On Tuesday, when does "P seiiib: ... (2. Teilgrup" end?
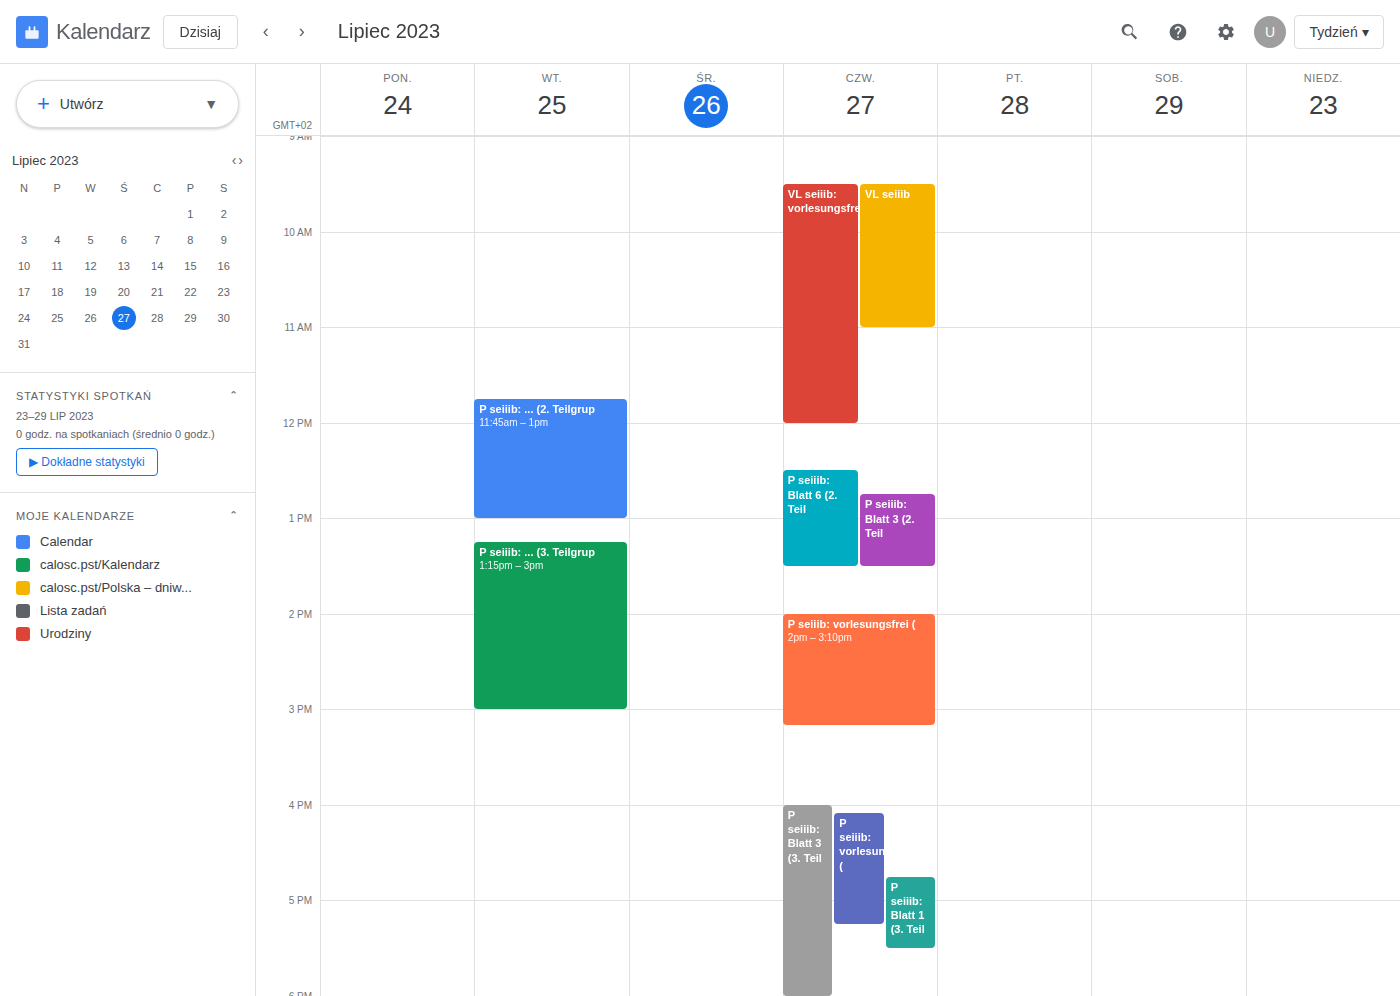
1:00 PM